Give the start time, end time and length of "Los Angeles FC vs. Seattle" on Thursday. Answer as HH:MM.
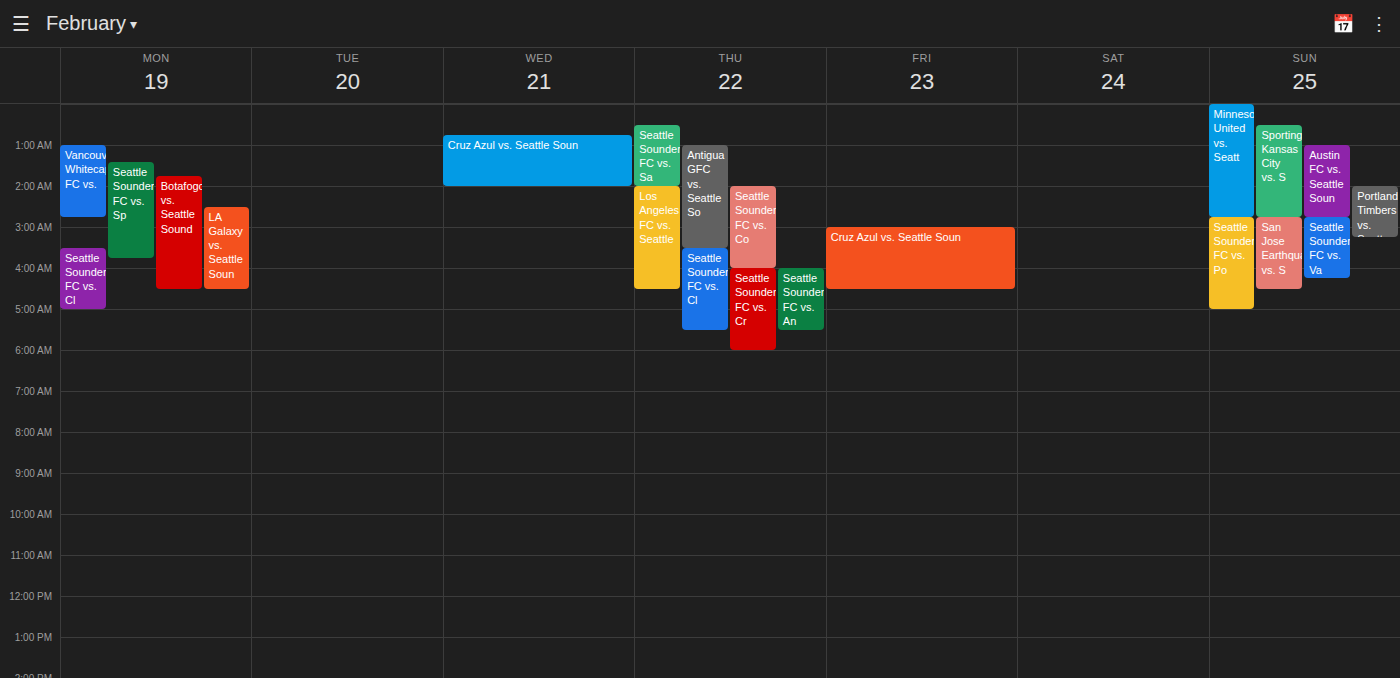
02:00 to 04:30, 2 hours 30 minutes